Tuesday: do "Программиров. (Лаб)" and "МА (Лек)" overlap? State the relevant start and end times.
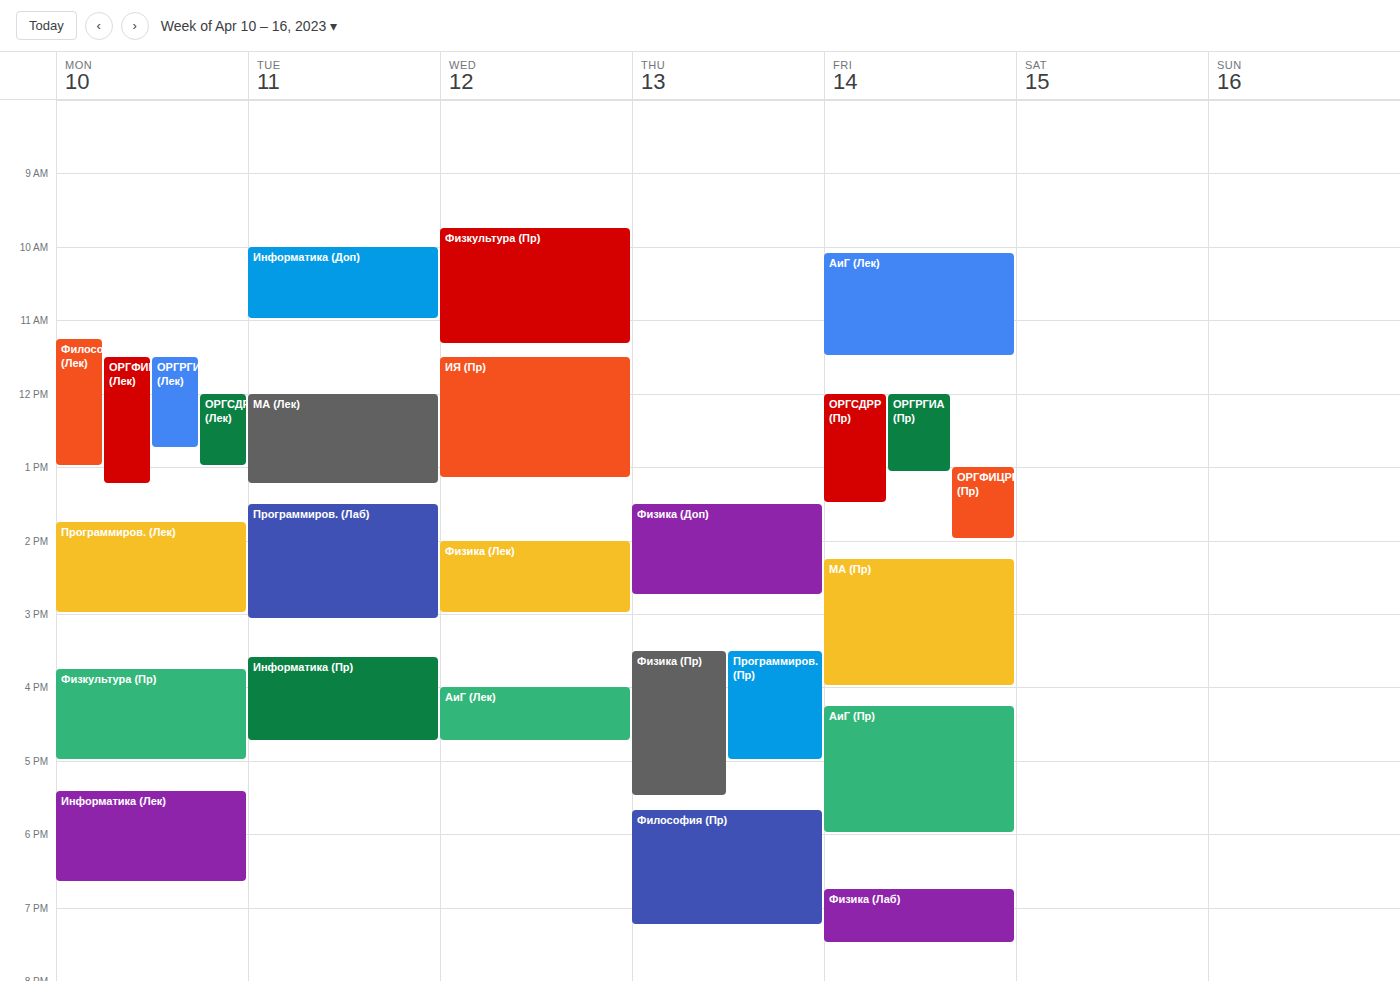
"МА (Лек)" ends at 1:15 PM and "Программиров. (Лаб)" starts at 1:30 PM -- no overlap.